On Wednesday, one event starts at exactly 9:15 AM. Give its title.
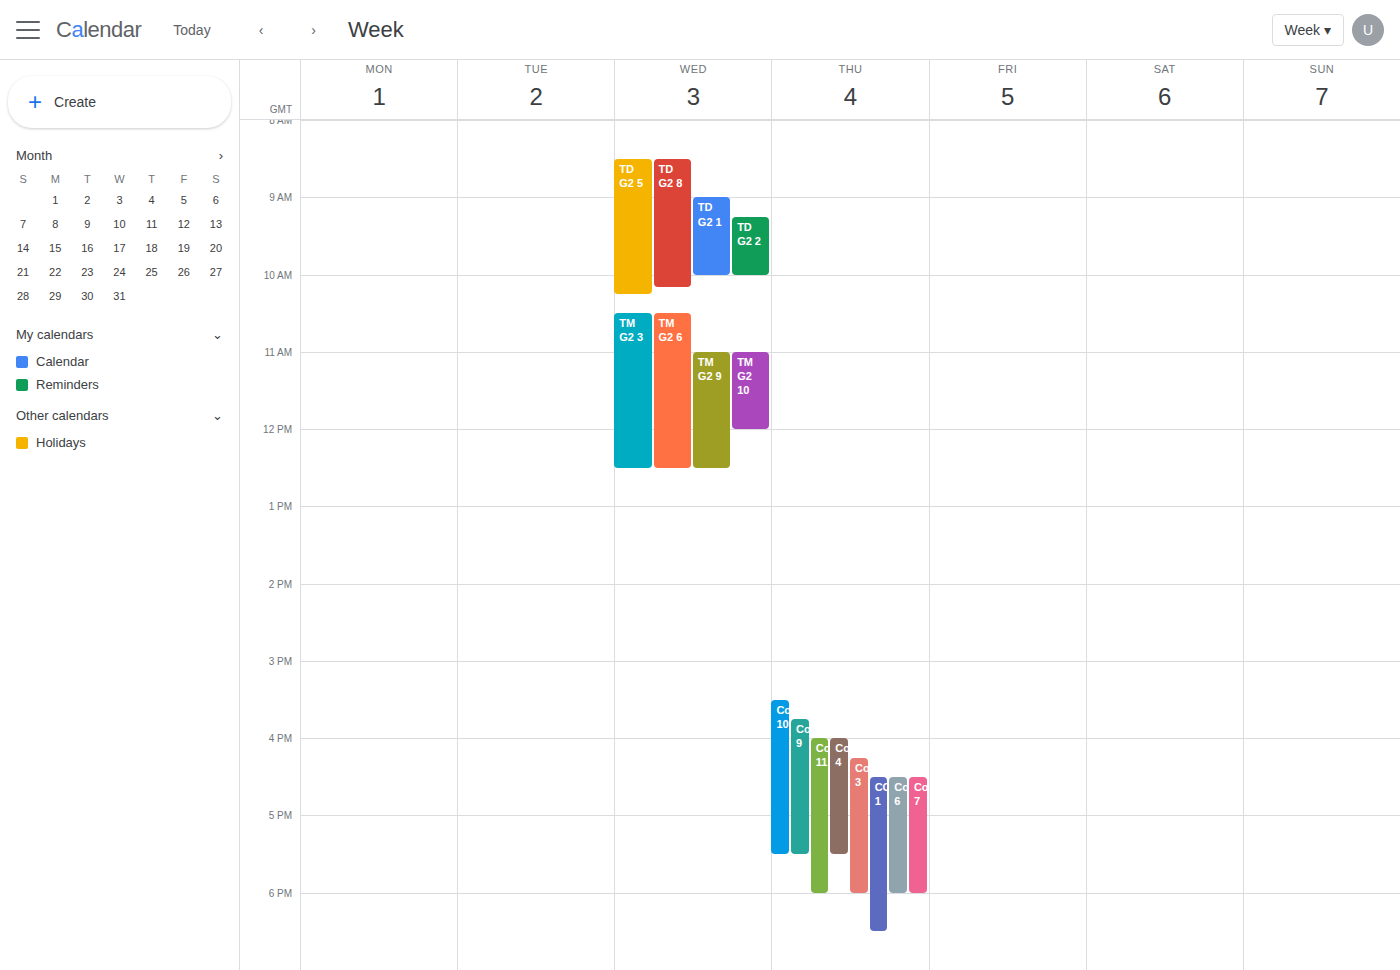
"TD G2 2"